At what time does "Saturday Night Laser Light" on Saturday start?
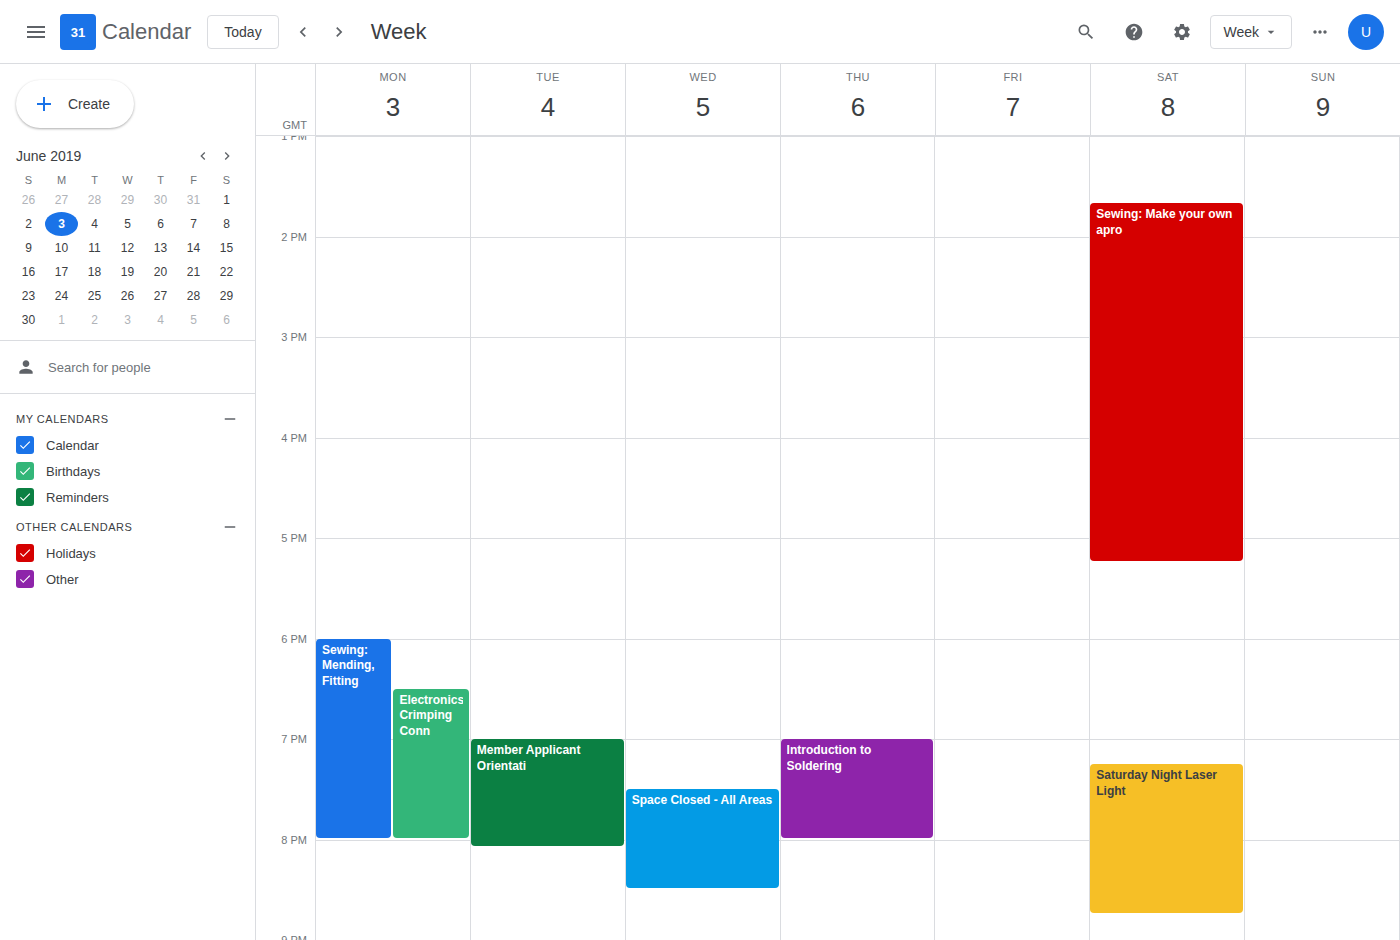
7:15 PM